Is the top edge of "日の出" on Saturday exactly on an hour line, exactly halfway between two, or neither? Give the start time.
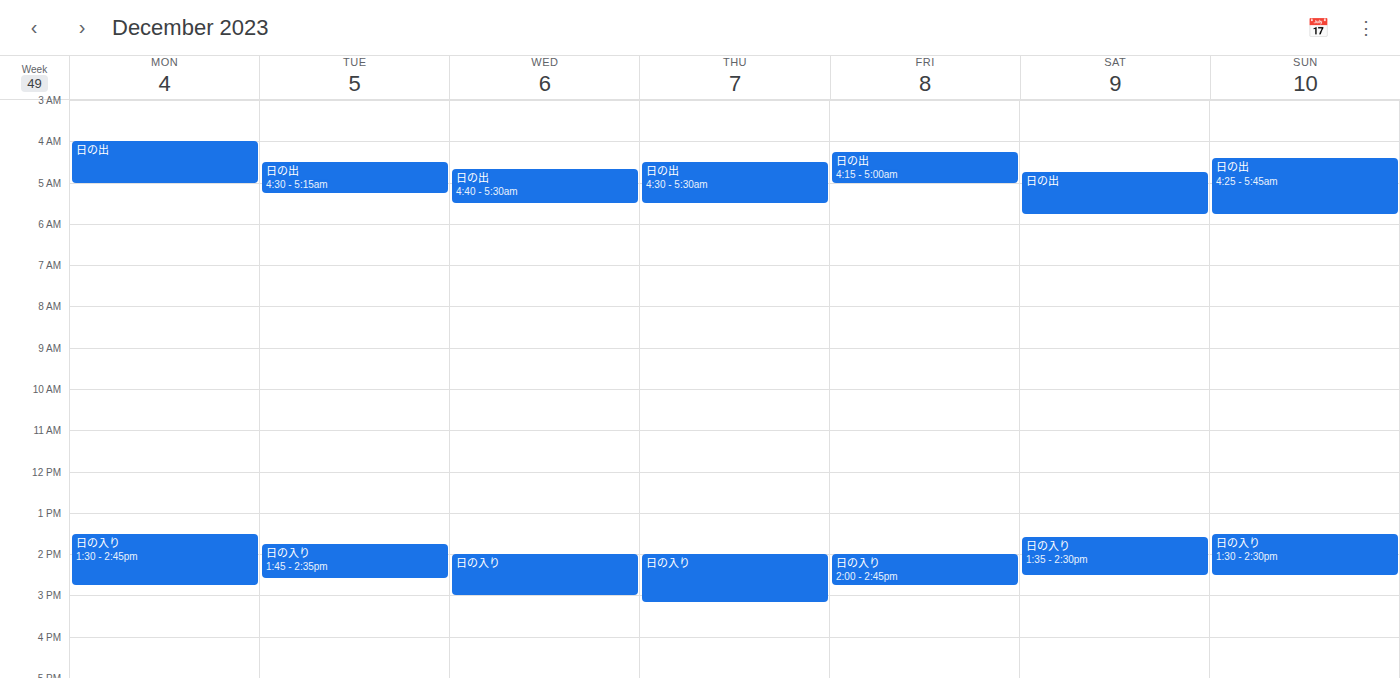
4:45 AM -- neither: three quarters of the way from the 4 AM line to the 5 AM line.